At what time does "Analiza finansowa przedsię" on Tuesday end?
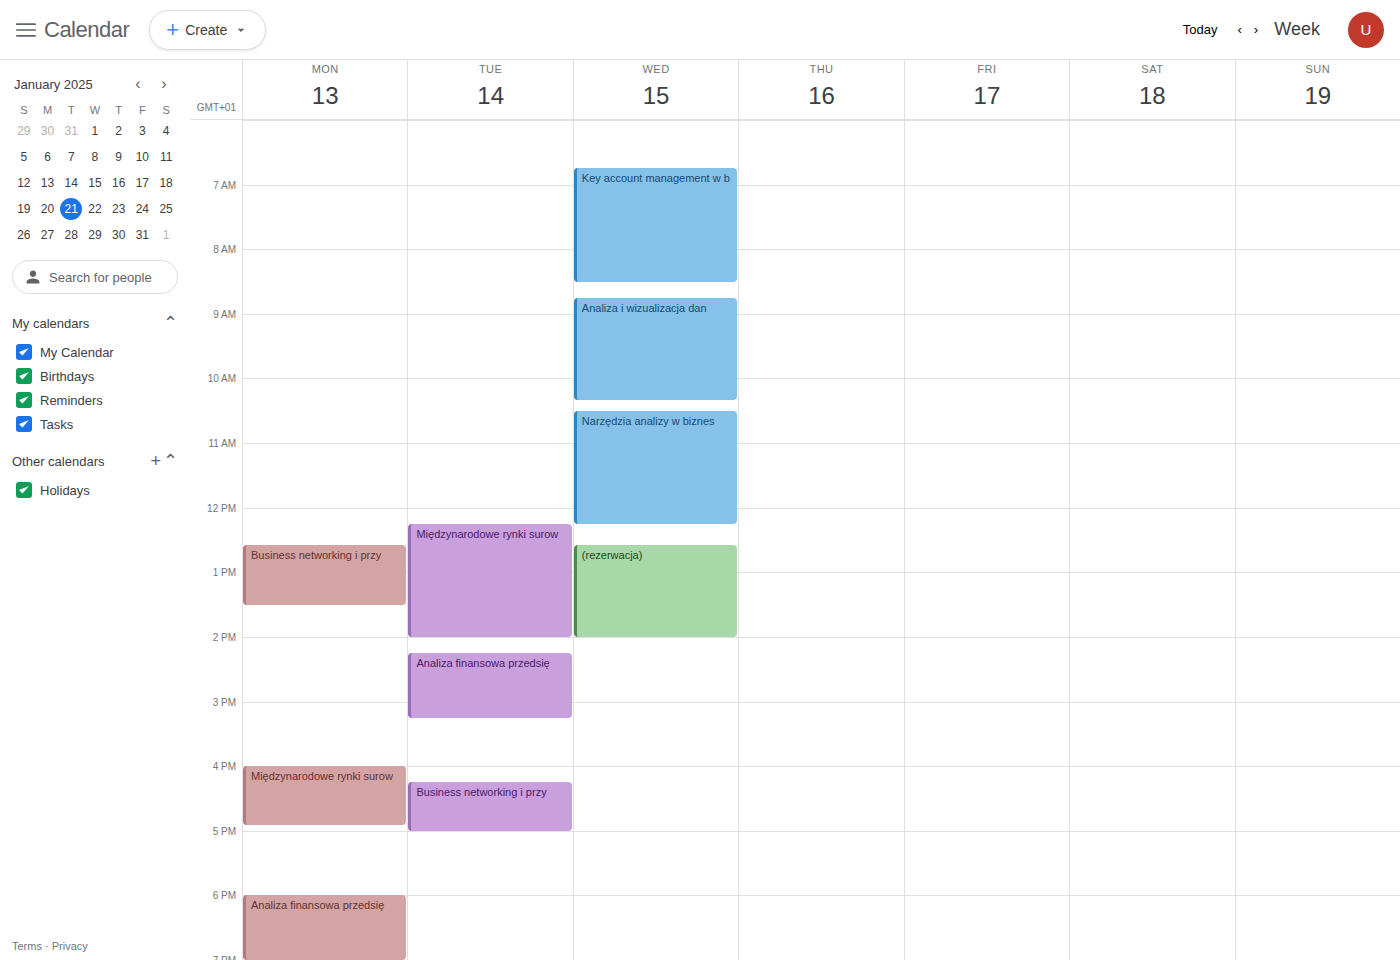
3:15 PM